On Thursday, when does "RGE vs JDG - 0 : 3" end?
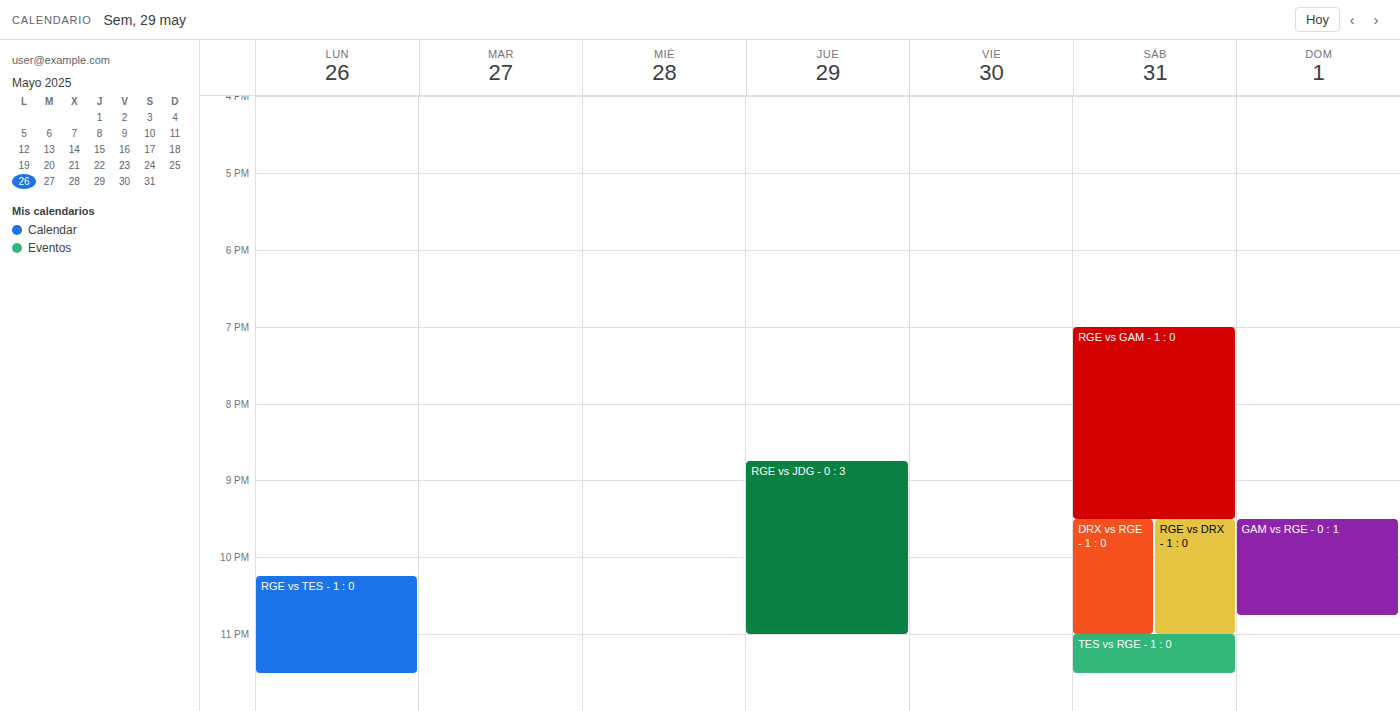
11:00 PM